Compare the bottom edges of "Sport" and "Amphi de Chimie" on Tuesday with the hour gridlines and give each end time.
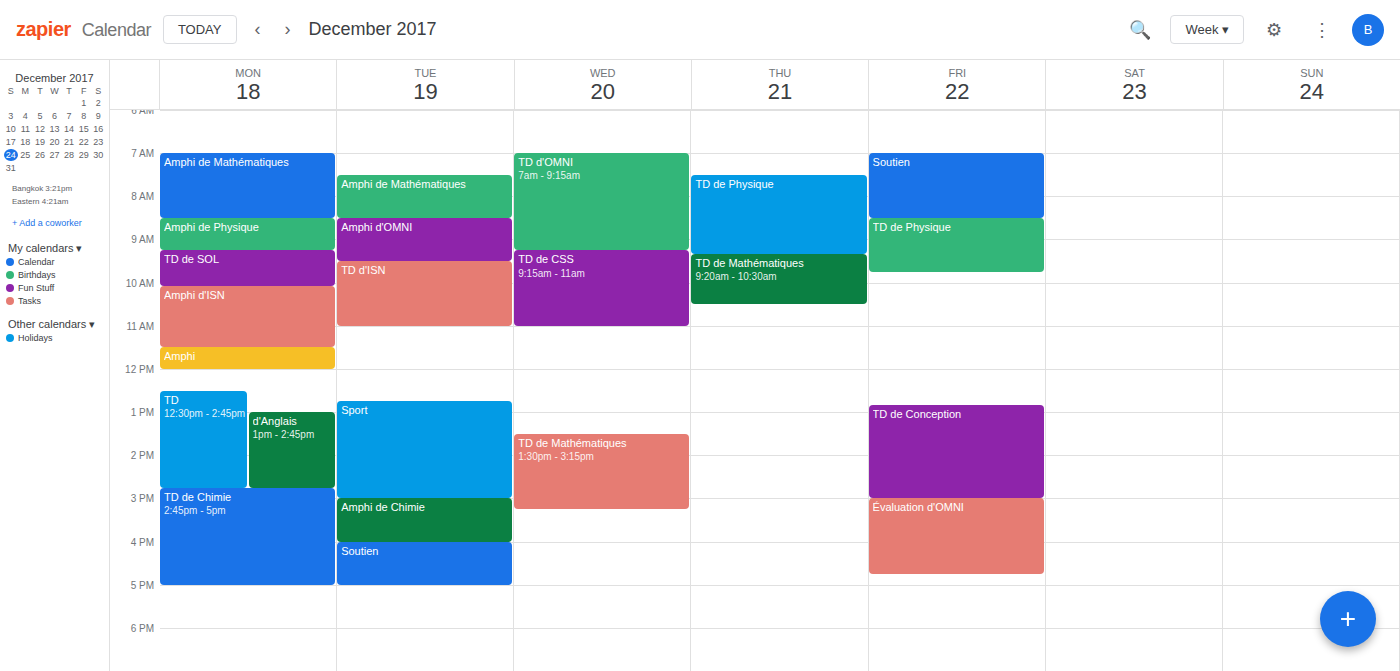
"Sport": 3:00 PM, exactly on the 3 PM line. "Amphi de Chimie": 4:00 PM, exactly on the 4 PM line.